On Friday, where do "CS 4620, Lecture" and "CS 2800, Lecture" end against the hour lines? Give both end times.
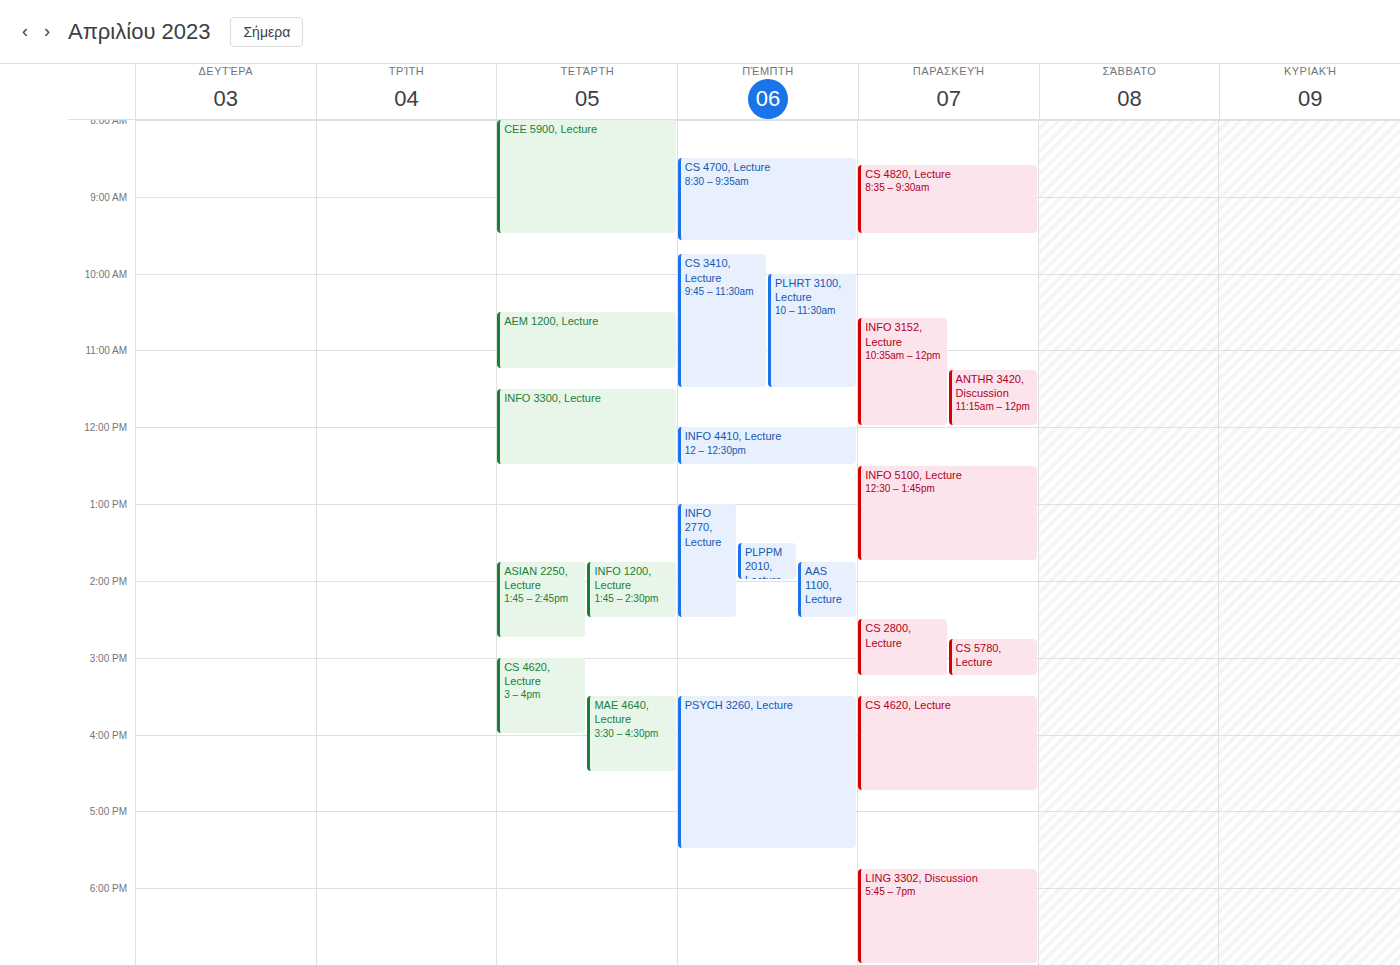
"CS 4620, Lecture": 4:45 PM, neither: three quarters of the way from the 4 PM line to the 5 PM line. "CS 2800, Lecture": 3:15 PM, neither: a quarter of the way from the 3 PM line to the 4 PM line.